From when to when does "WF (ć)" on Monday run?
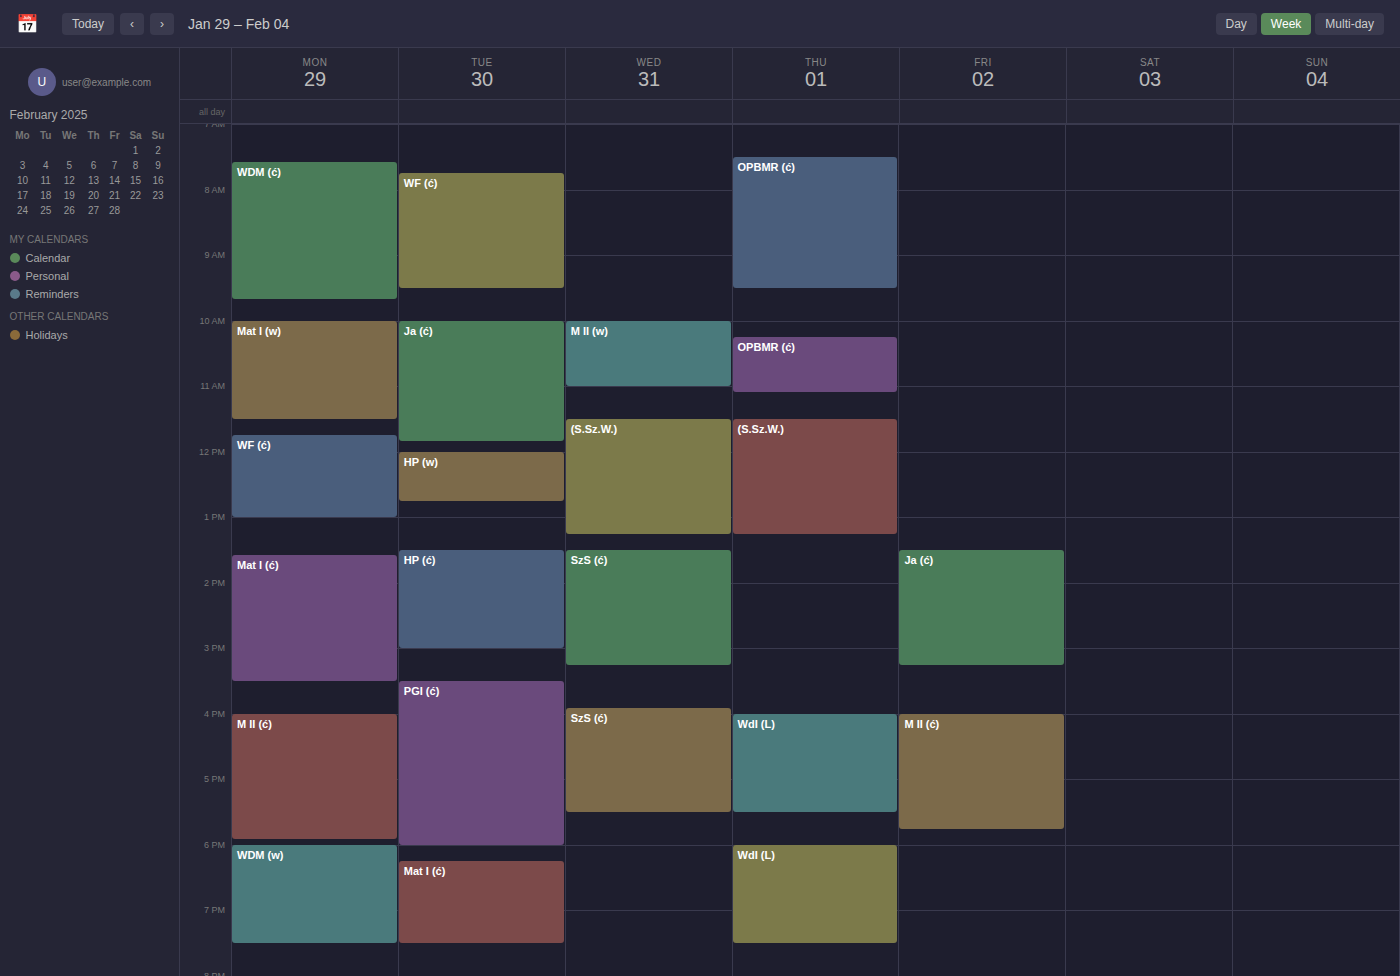
11:45 AM to 1:00 PM